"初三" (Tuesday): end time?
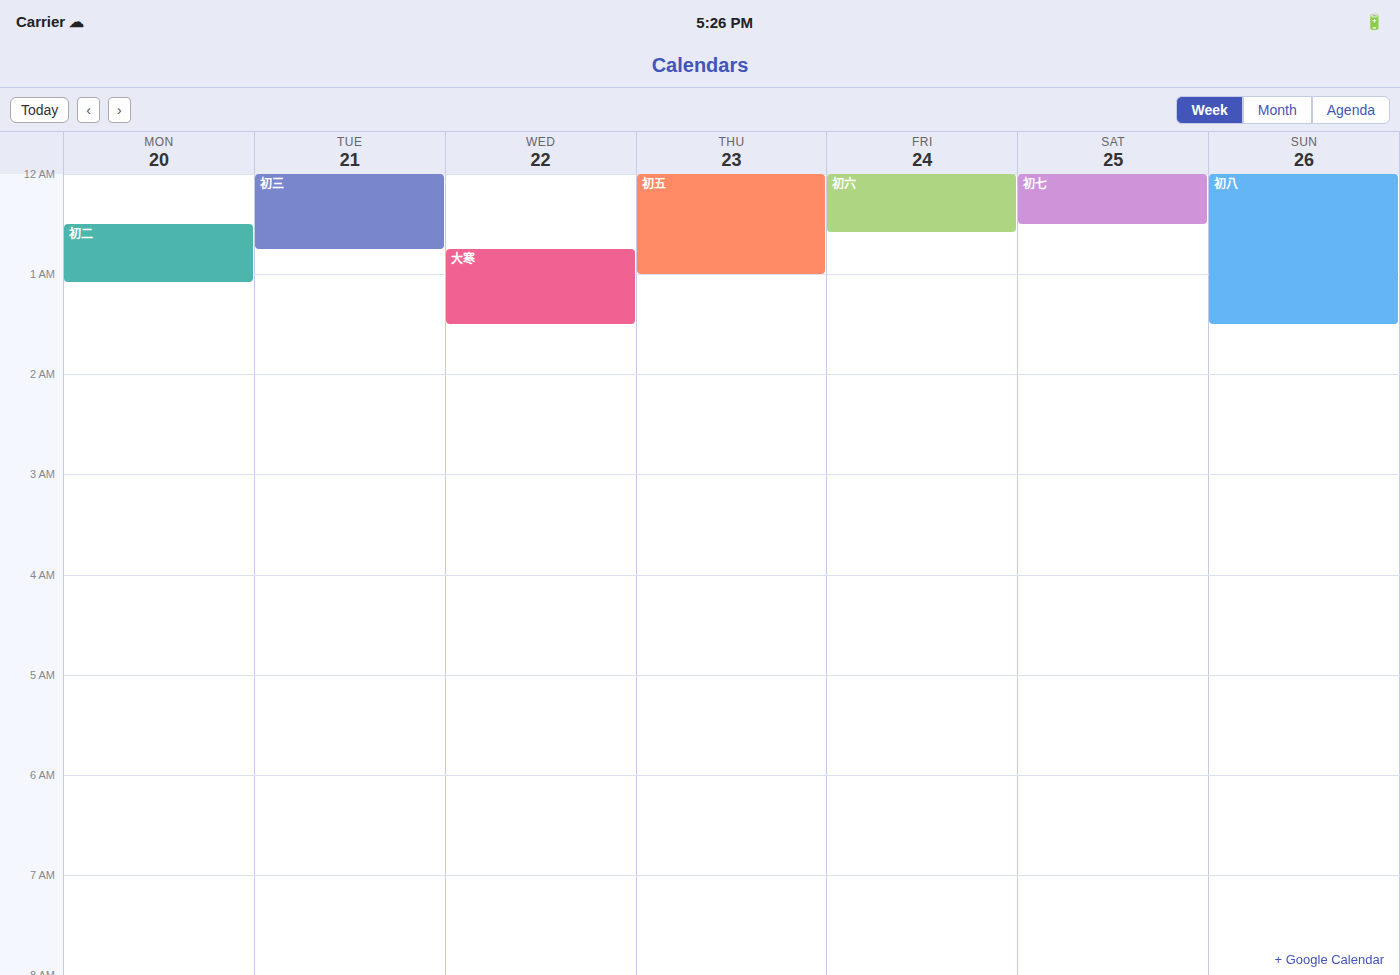
12:45 AM